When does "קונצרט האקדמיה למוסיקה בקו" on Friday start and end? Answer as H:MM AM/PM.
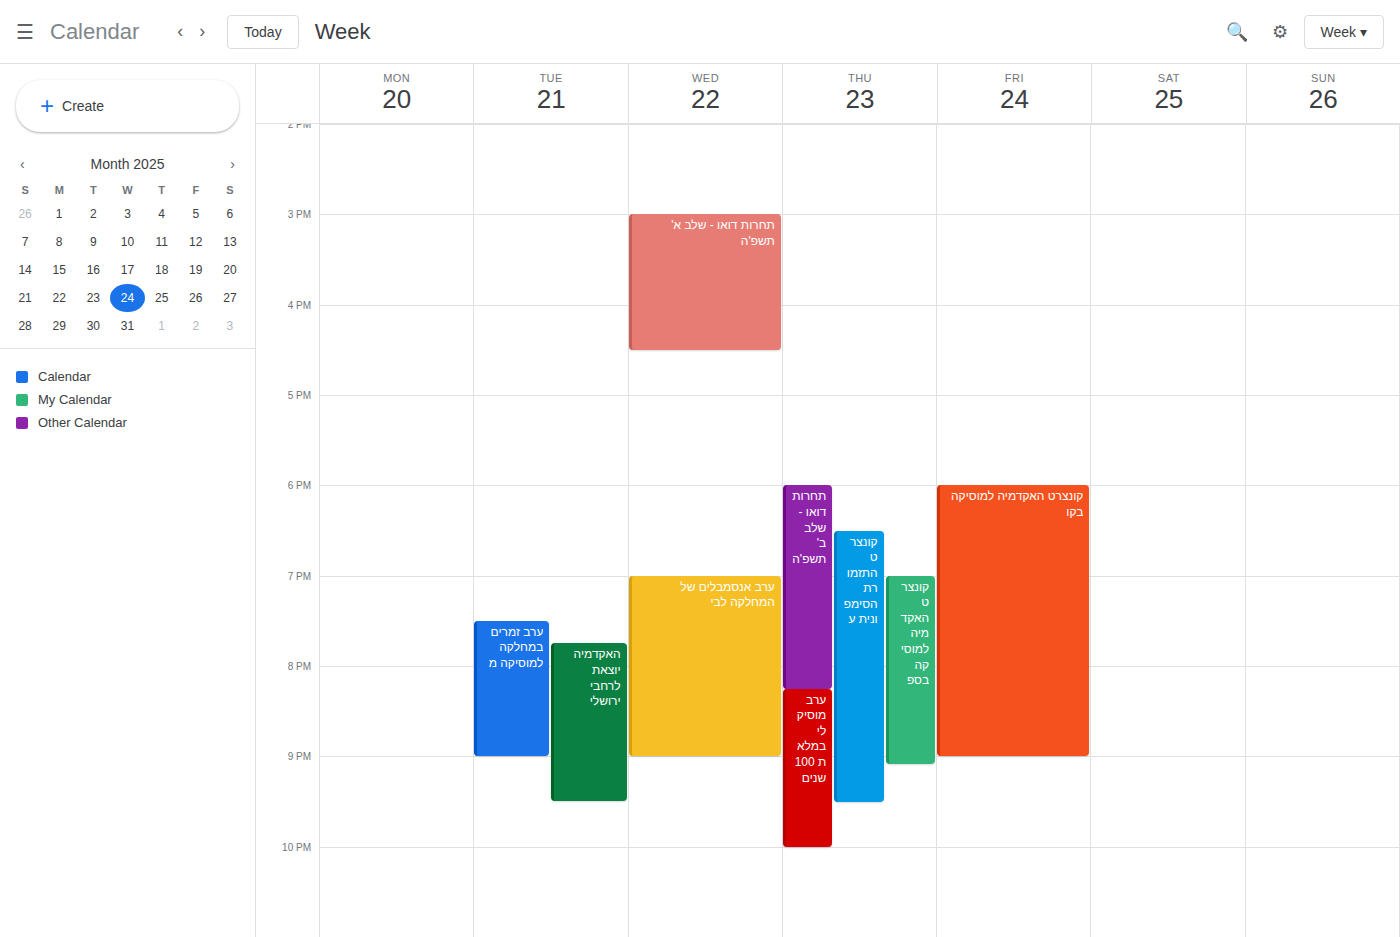
6:00 PM to 9:00 PM